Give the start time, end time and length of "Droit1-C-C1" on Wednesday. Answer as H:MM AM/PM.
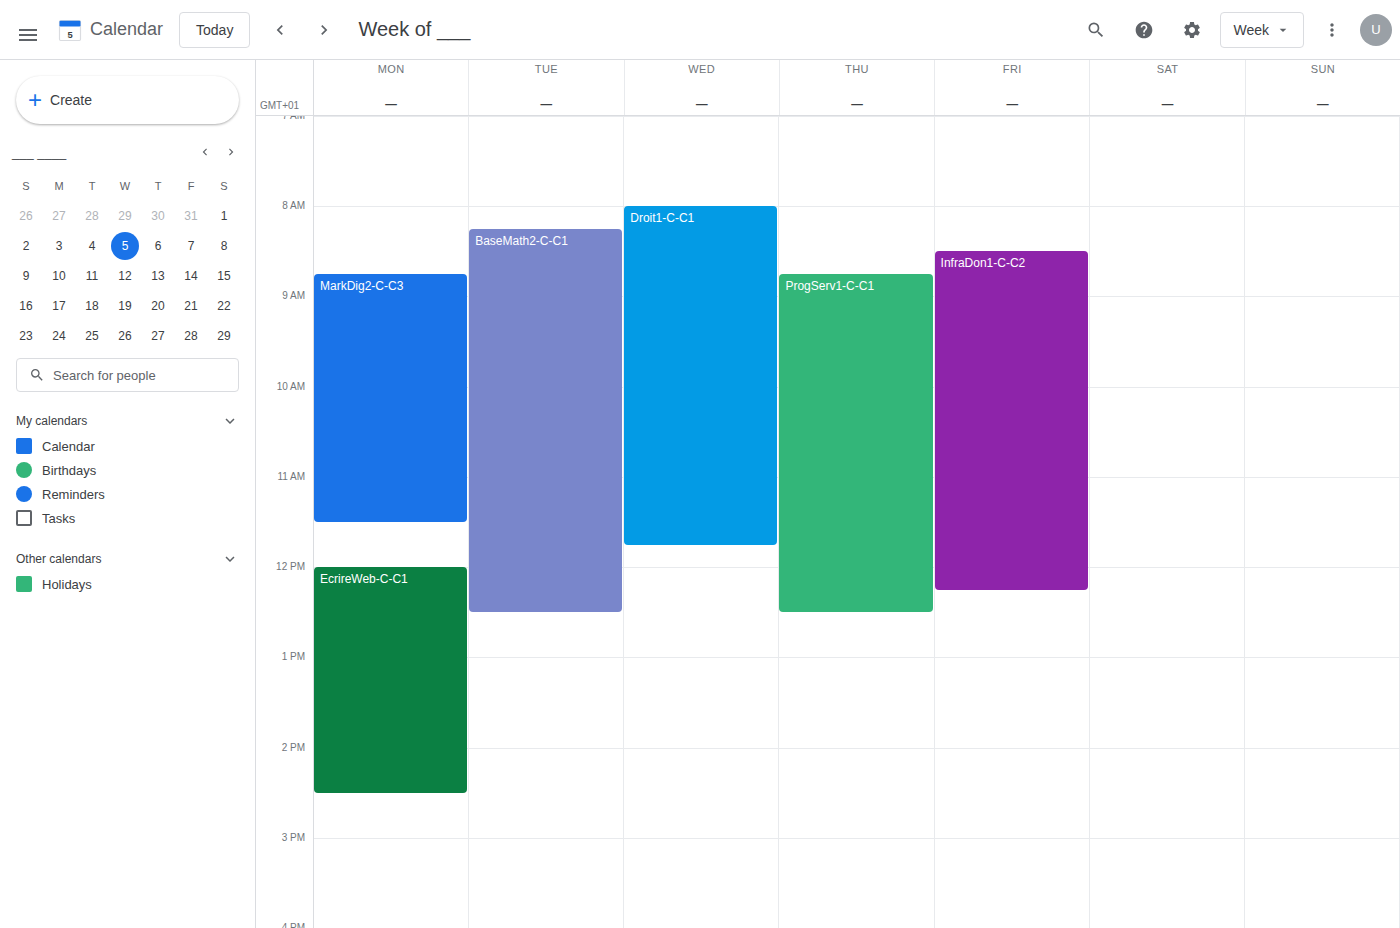
8:00 AM to 11:45 AM, 3 hours 45 minutes